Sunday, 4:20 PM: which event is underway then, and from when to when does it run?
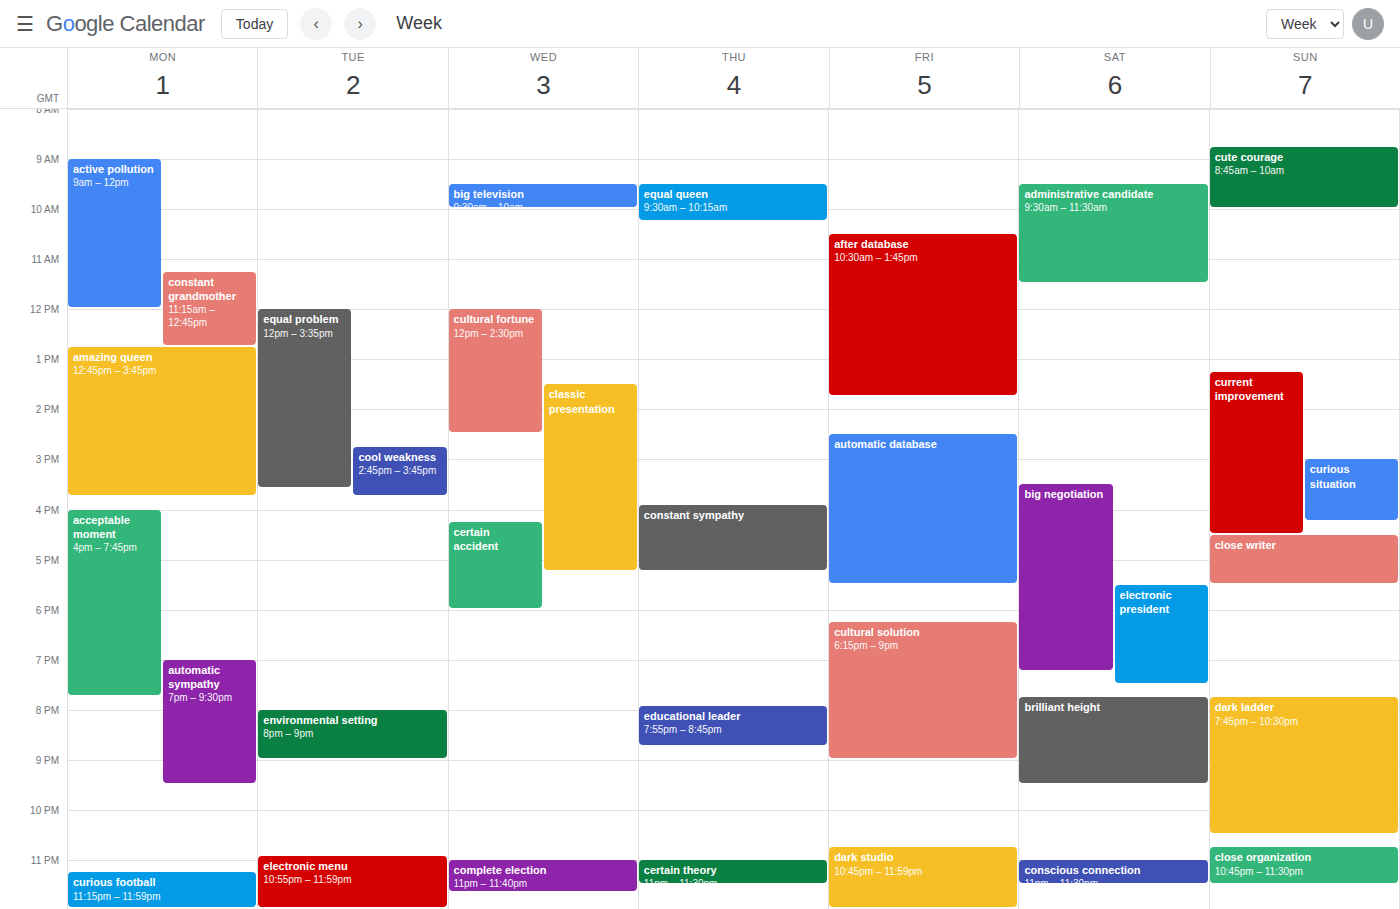
"current improvement", 1:15 PM to 4:30 PM